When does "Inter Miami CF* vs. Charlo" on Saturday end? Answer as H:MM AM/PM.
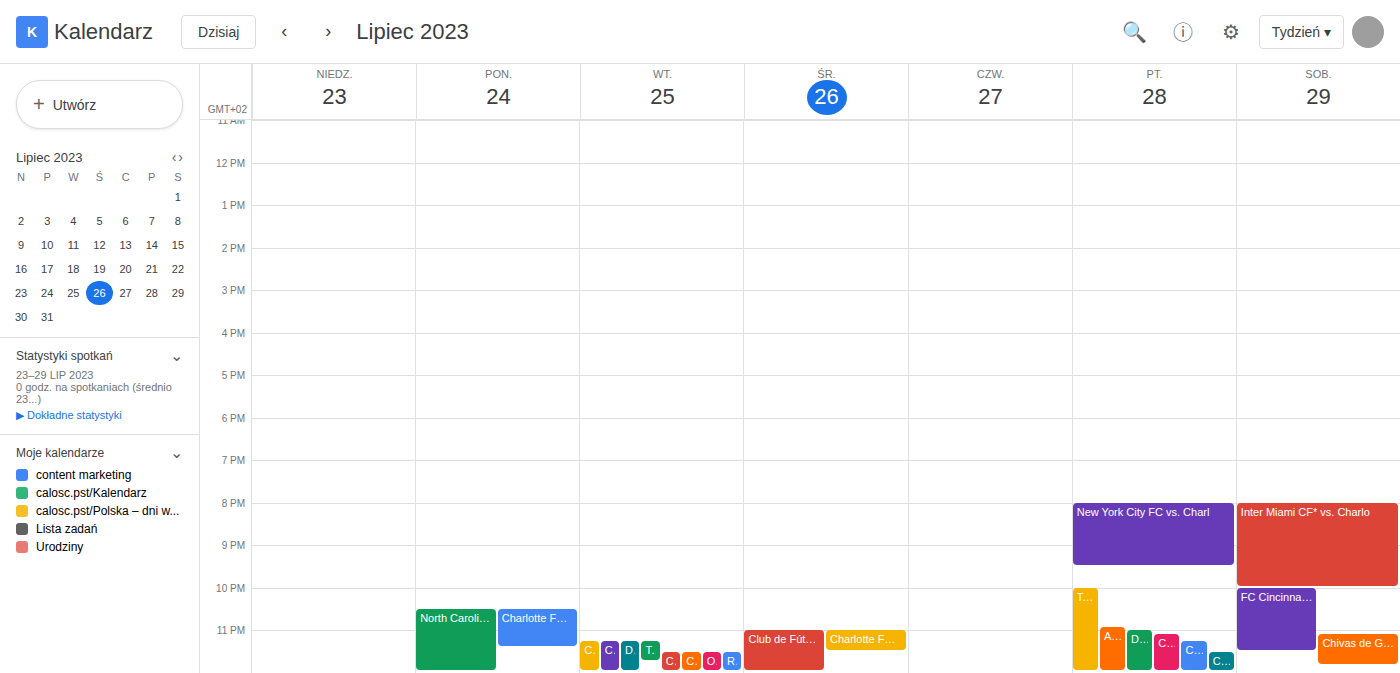
10:00 PM